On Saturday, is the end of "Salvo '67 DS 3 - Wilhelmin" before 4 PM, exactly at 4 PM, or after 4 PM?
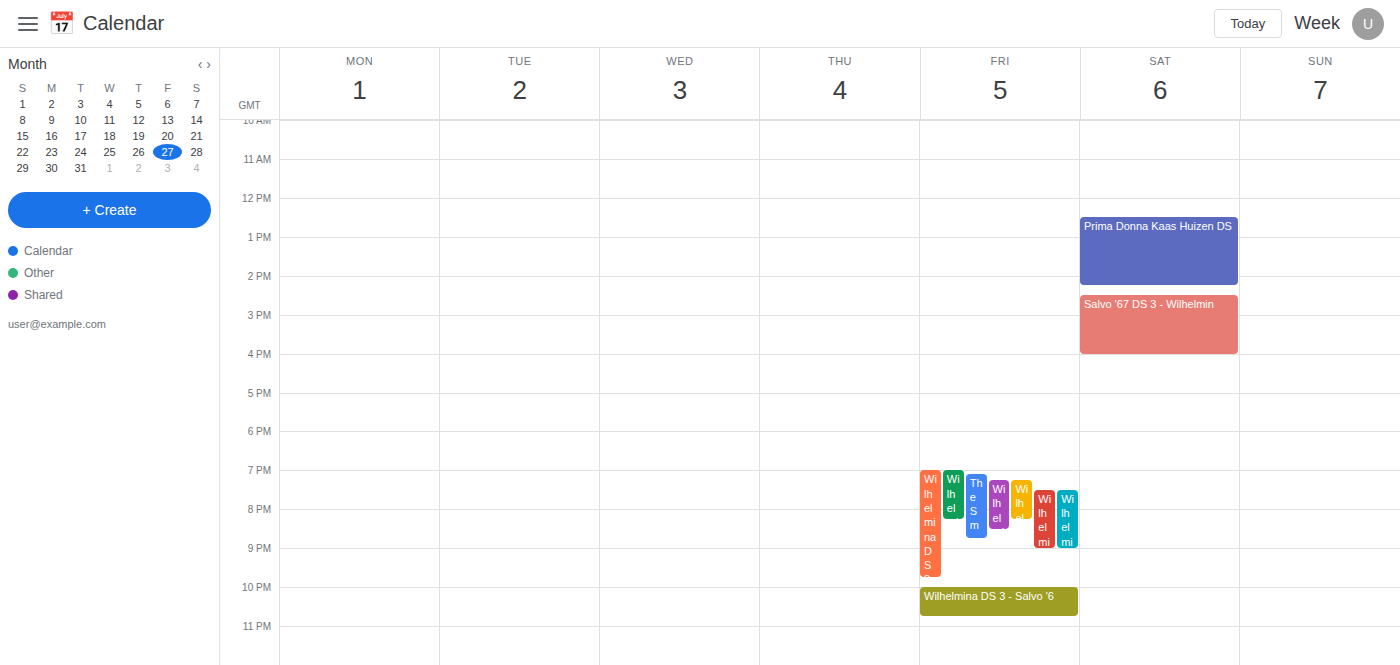
4:00 PM -- exactly at 4 PM, on the 4 PM line.